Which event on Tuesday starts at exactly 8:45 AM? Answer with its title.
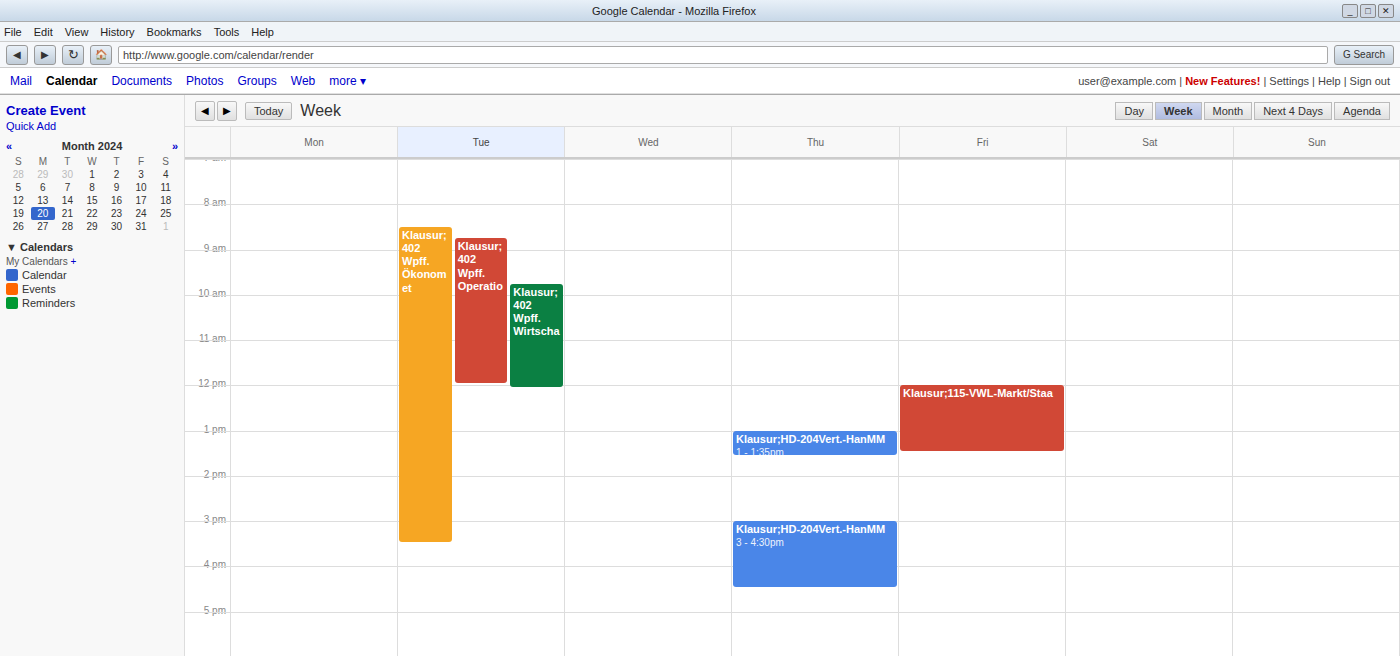
"Klausur;402 Wpff. Operatio"